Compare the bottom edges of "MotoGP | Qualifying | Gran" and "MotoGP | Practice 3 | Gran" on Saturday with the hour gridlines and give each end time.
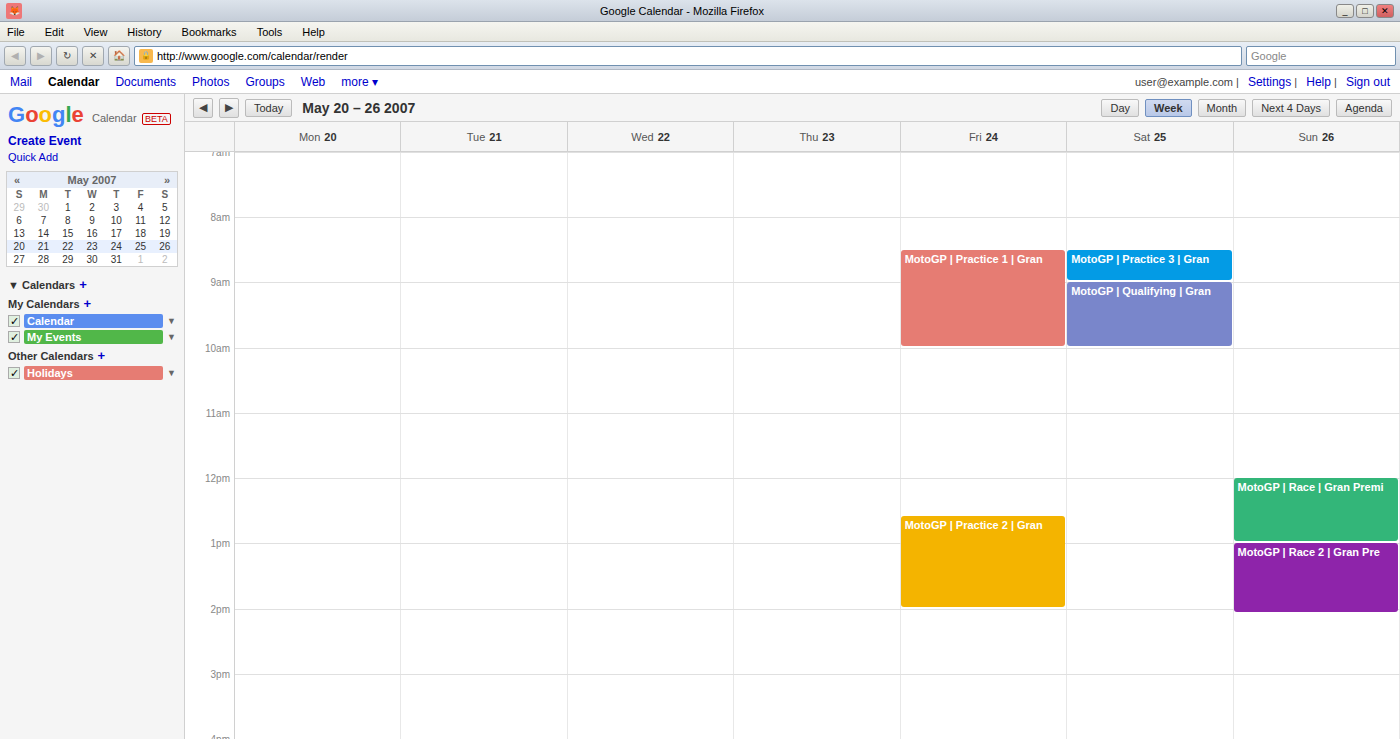
"MotoGP | Qualifying | Gran": 10:00, exactly on the 10:00 line. "MotoGP | Practice 3 | Gran": 09:00, exactly on the 09:00 line.